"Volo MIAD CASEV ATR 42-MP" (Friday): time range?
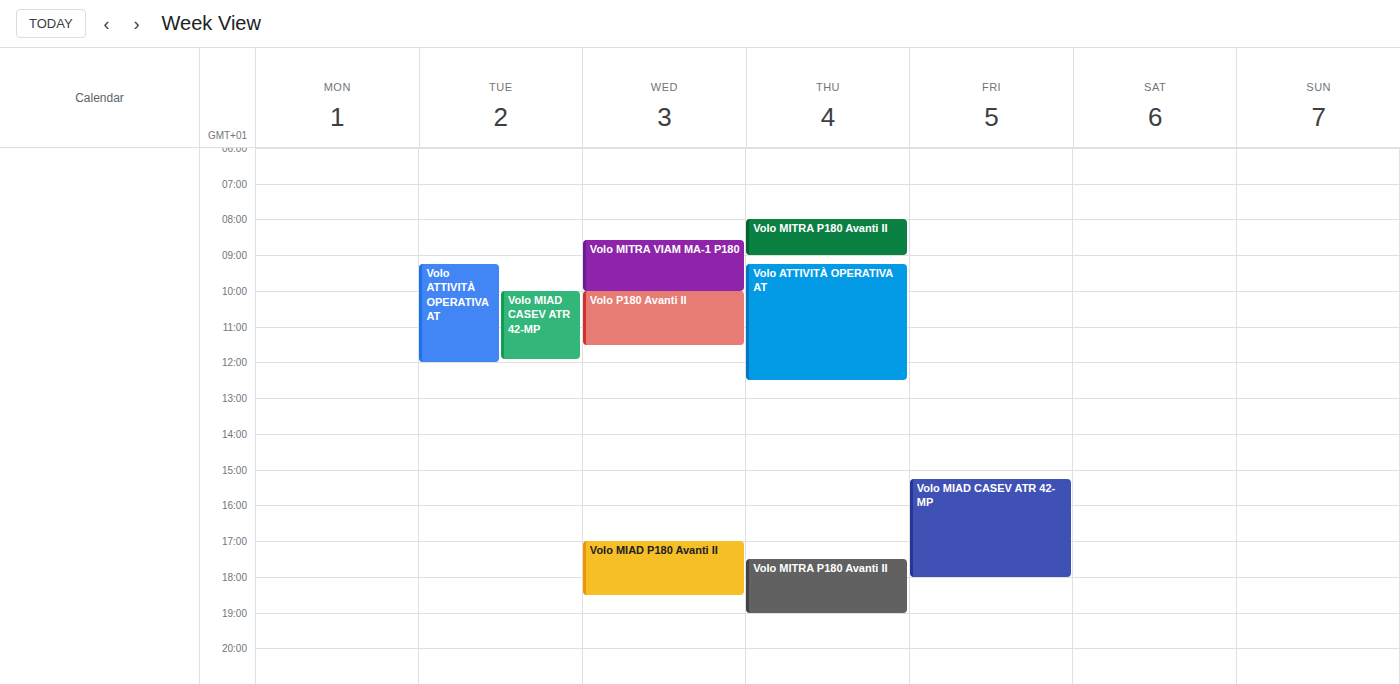
3:15 PM to 6:00 PM